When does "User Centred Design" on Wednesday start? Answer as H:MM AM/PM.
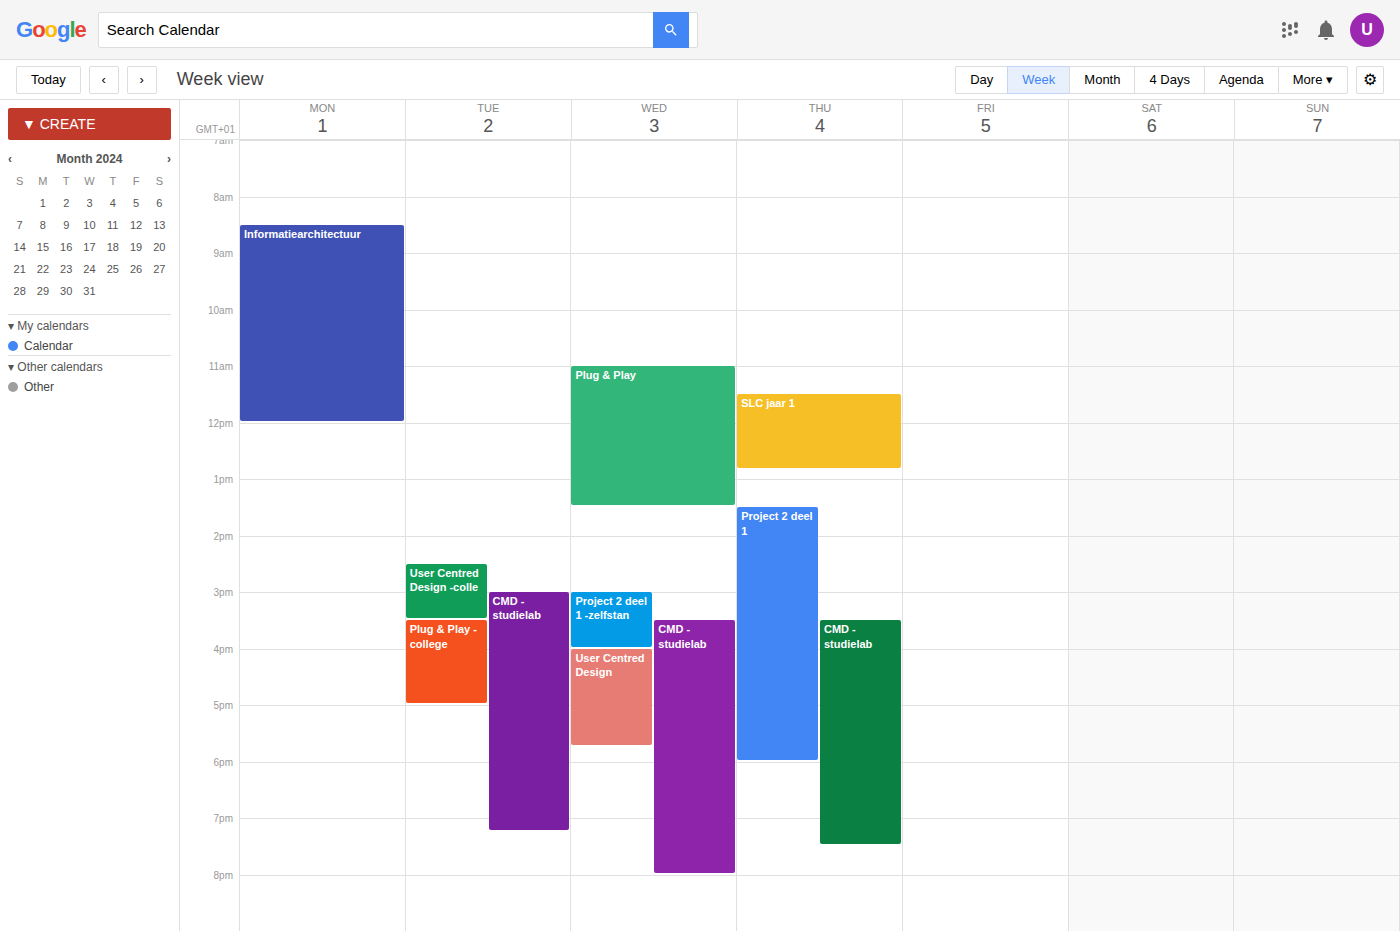
4:00 PM